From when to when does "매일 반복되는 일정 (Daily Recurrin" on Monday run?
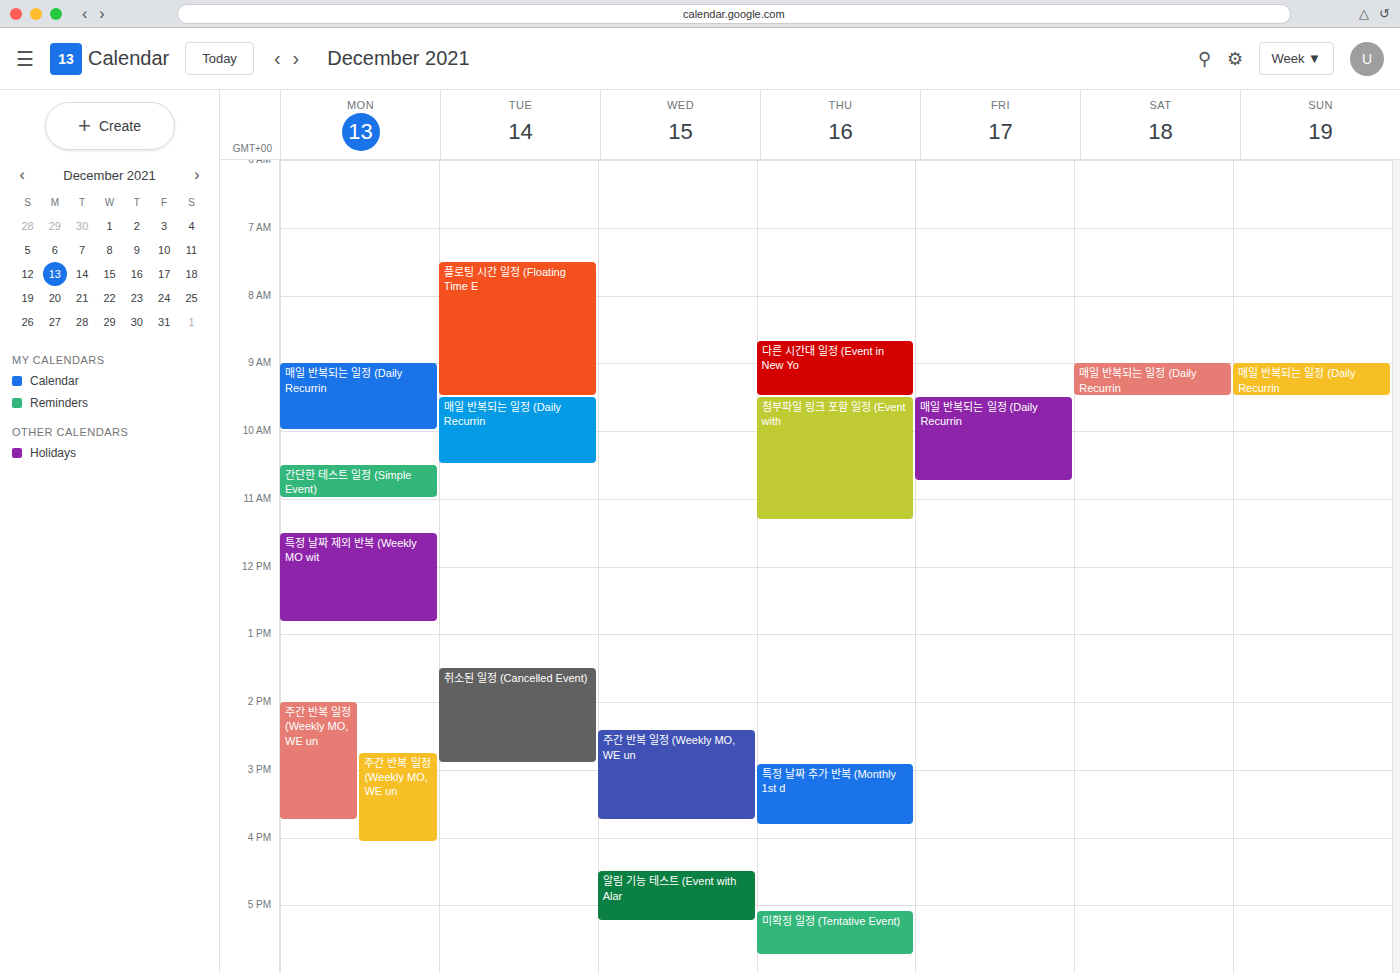
09:00 to 10:00